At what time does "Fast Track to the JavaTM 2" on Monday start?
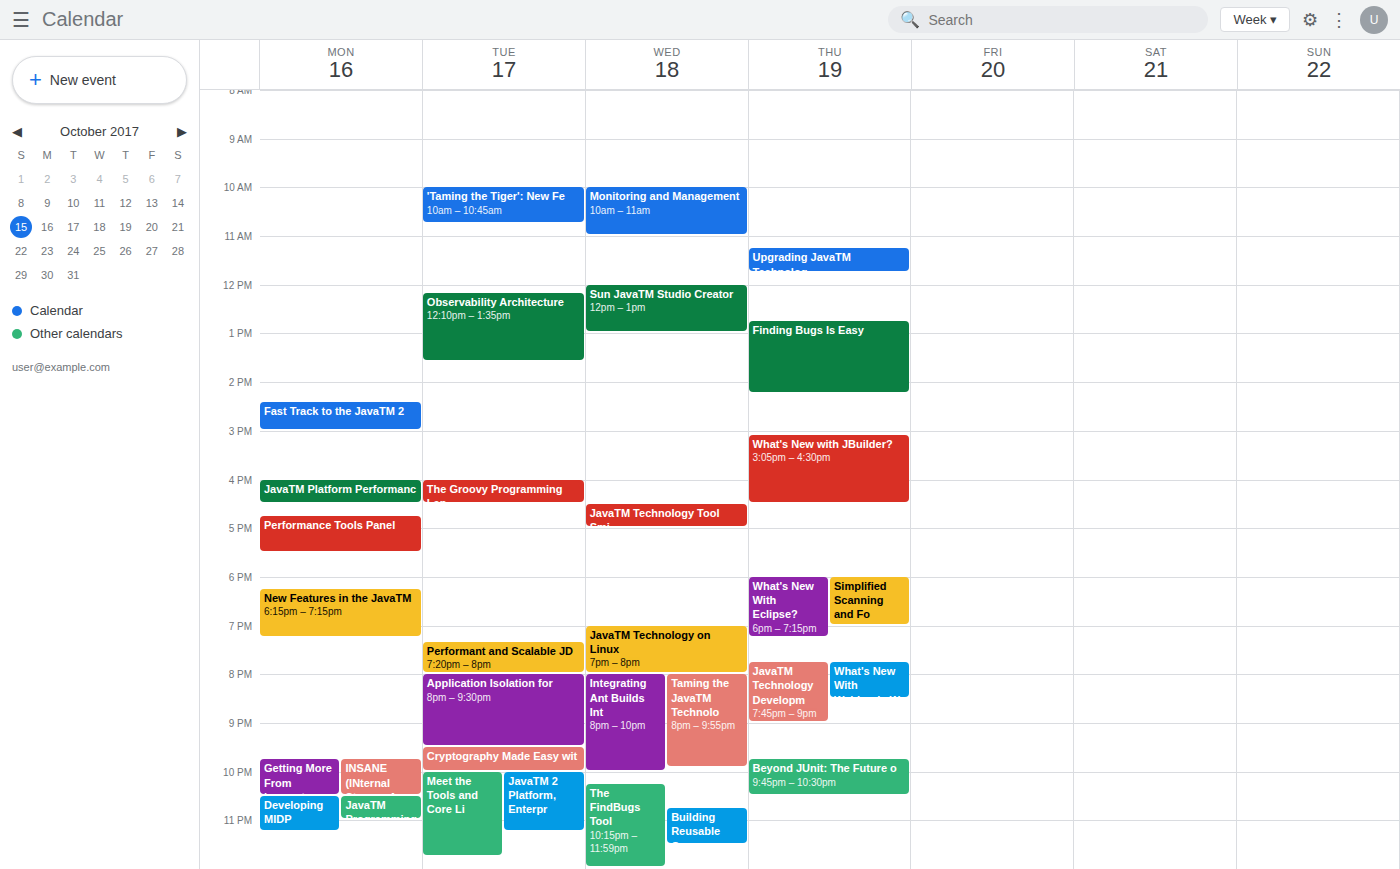
2:25 PM